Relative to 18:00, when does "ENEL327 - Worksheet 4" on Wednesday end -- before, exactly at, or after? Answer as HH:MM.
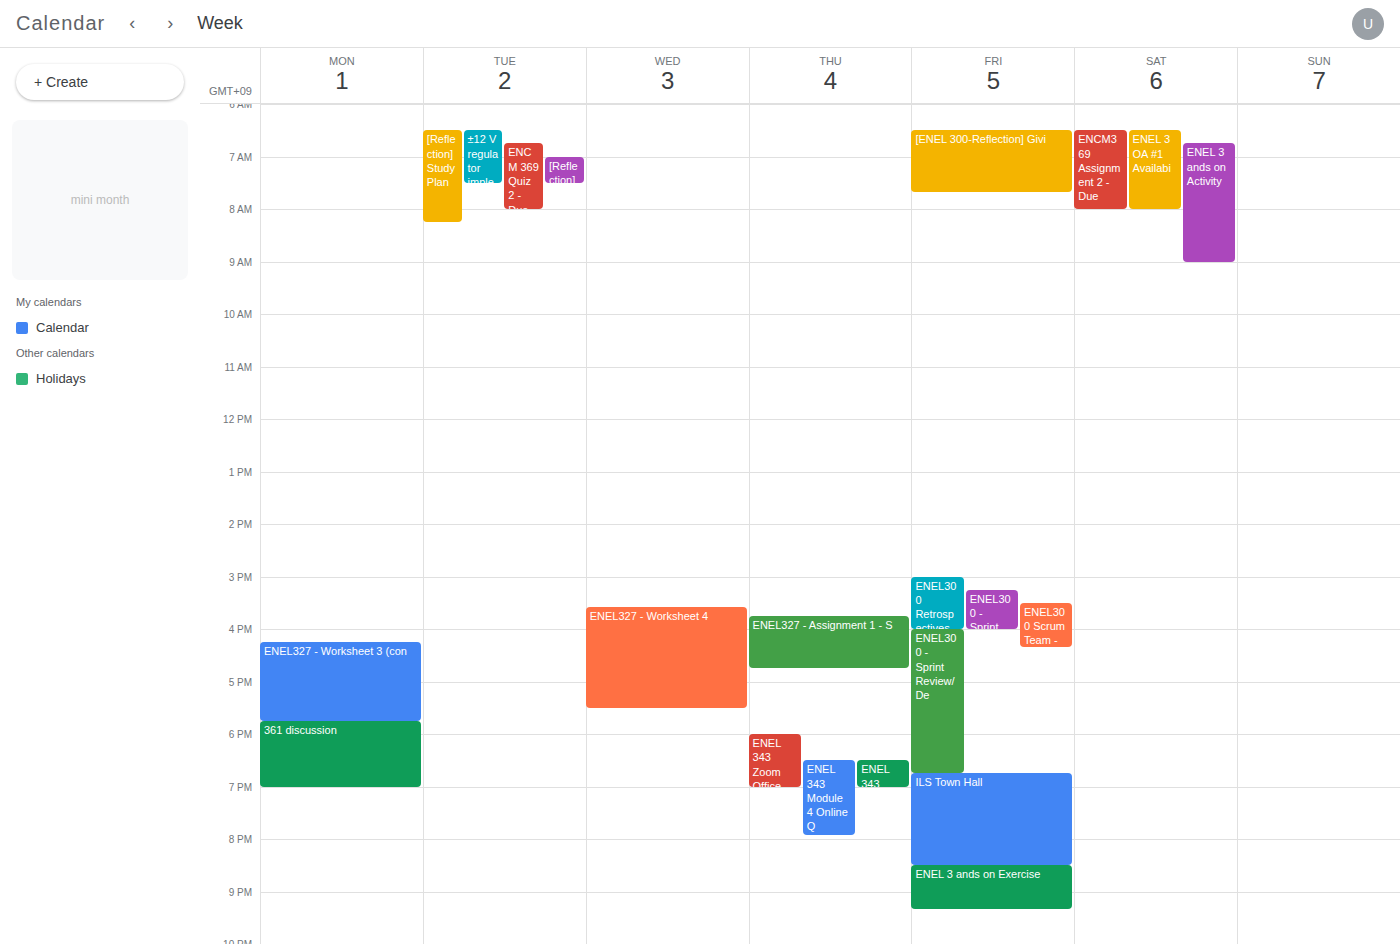
17:30 -- before 18:00, 30 minutes above the 18:00 line.